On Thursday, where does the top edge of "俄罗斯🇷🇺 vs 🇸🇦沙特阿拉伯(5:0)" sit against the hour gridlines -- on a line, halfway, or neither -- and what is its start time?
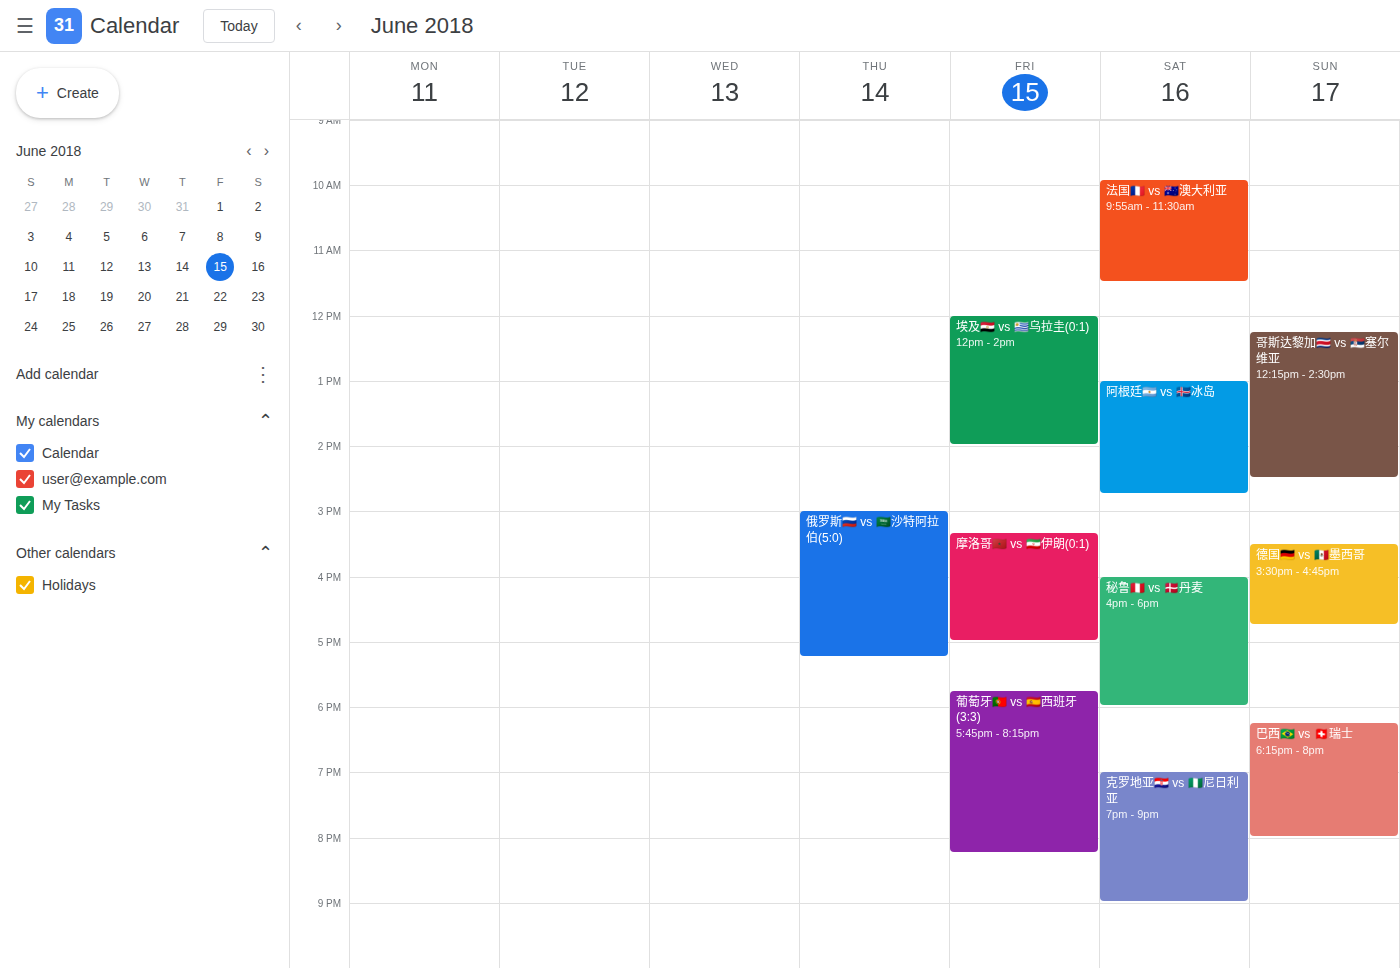
15:00 -- exactly on the 15:00 line.